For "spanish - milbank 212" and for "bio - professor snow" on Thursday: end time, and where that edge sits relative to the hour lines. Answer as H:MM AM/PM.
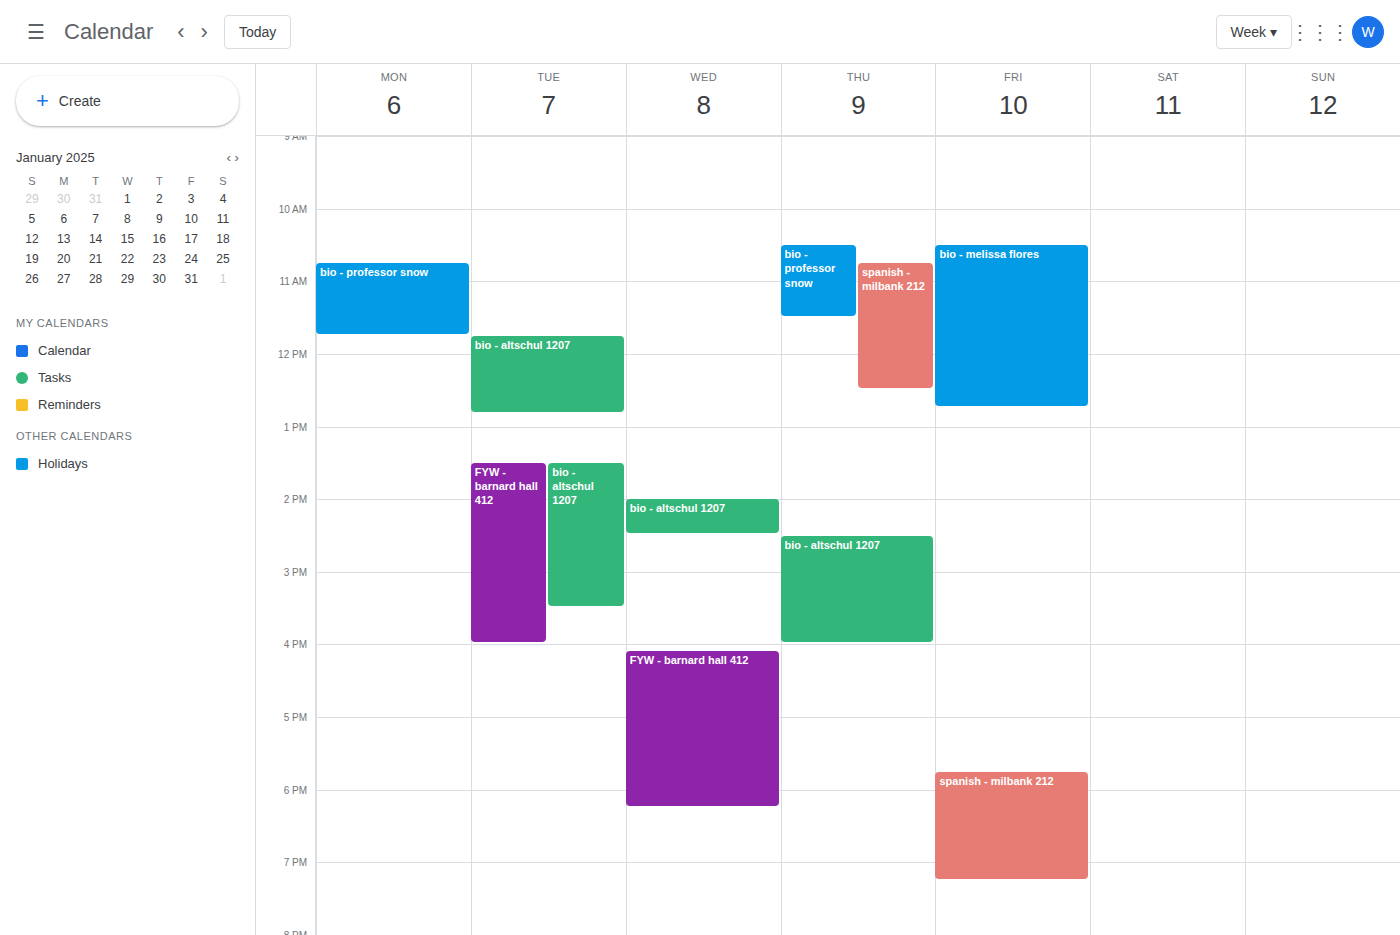
"spanish - milbank 212": 12:30 PM, halfway between the 12 PM and 1 PM lines. "bio - professor snow": 11:30 AM, halfway between the 11 AM and 12 PM lines.